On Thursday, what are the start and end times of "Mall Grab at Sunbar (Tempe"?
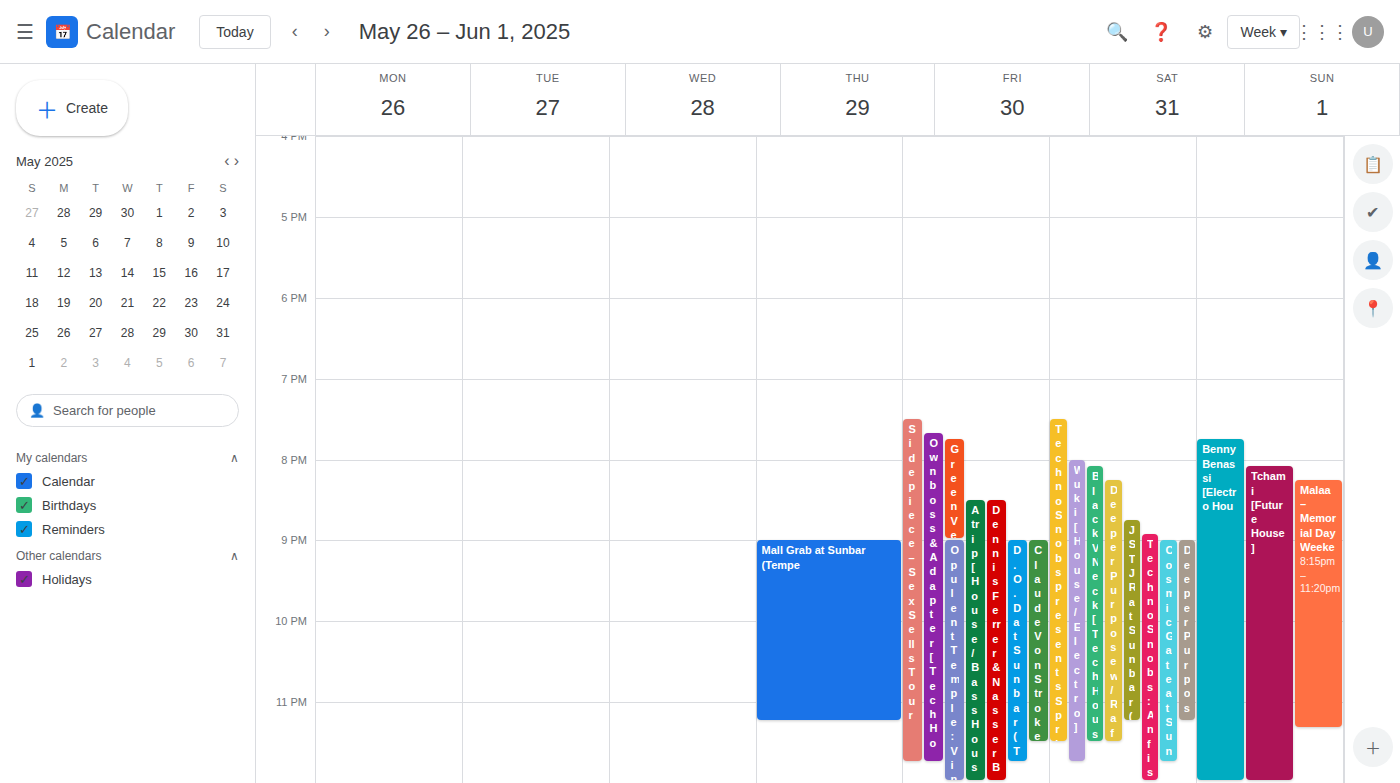
9:00 PM to 11:15 PM